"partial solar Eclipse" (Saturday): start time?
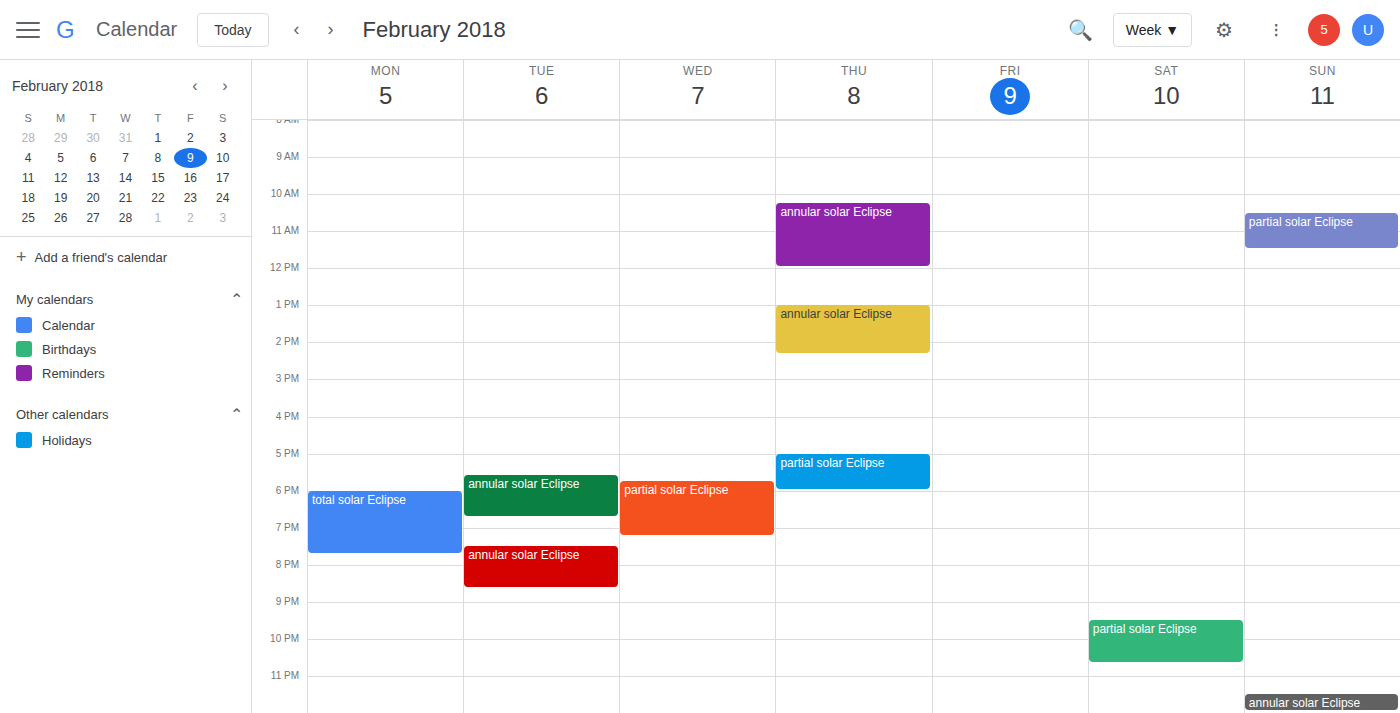
9:30 PM